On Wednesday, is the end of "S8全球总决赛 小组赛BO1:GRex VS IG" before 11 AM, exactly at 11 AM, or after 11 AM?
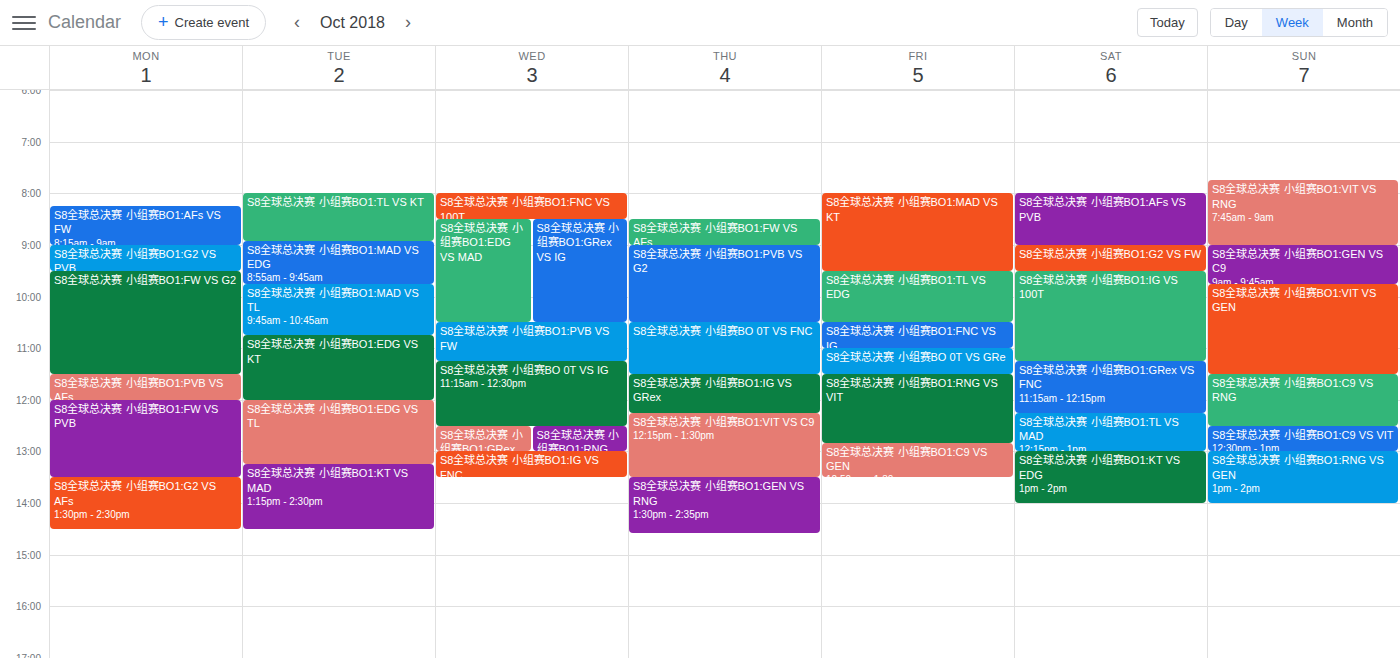
10:30 AM -- before 11 AM, 30 minutes above the 11 AM line.